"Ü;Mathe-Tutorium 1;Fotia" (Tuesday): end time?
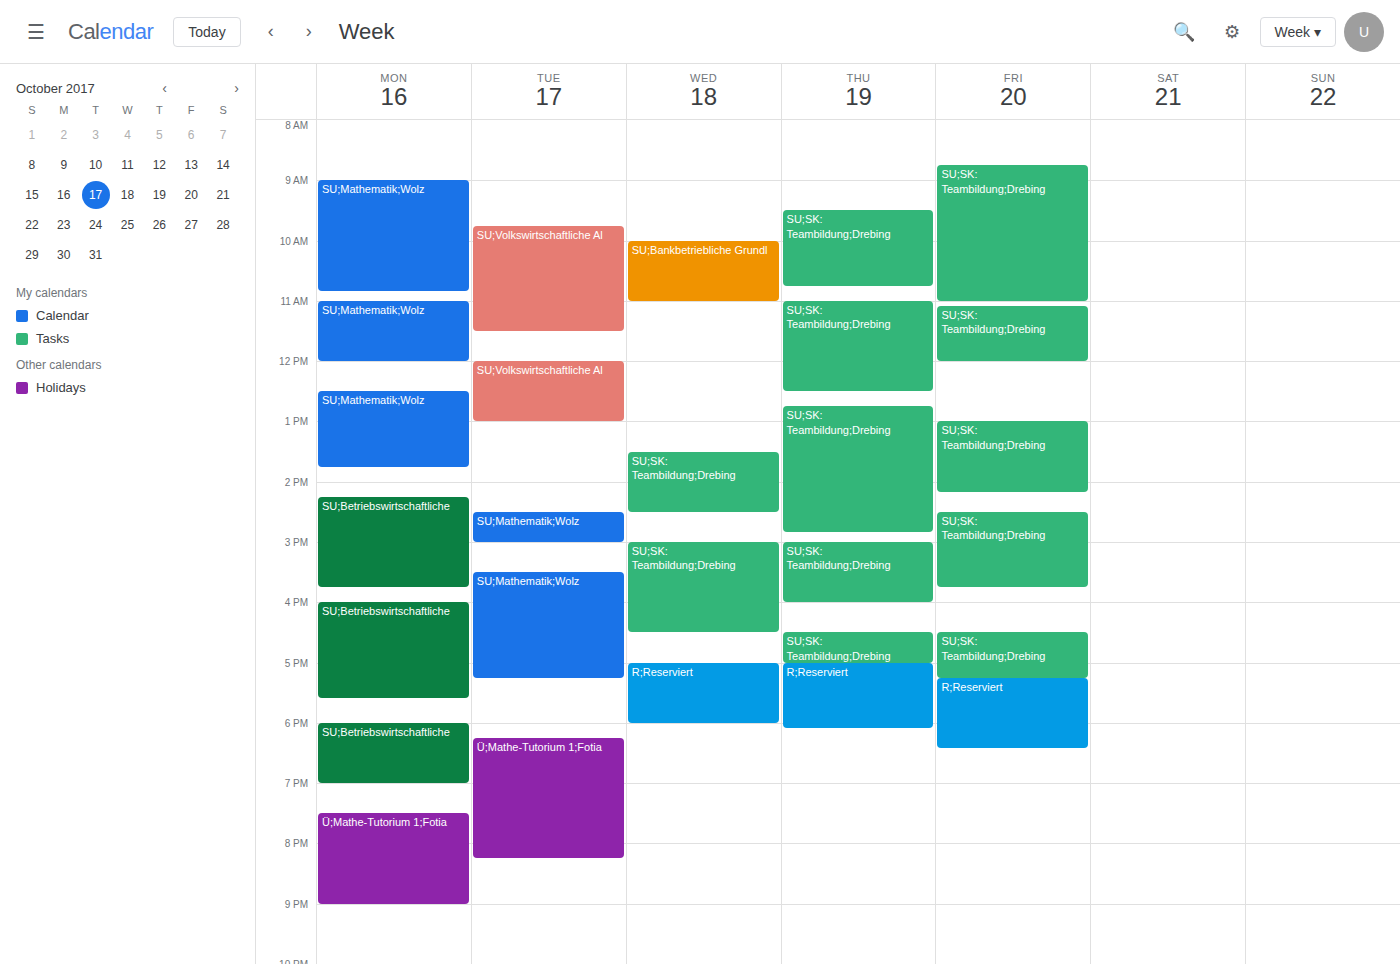
8:15 PM